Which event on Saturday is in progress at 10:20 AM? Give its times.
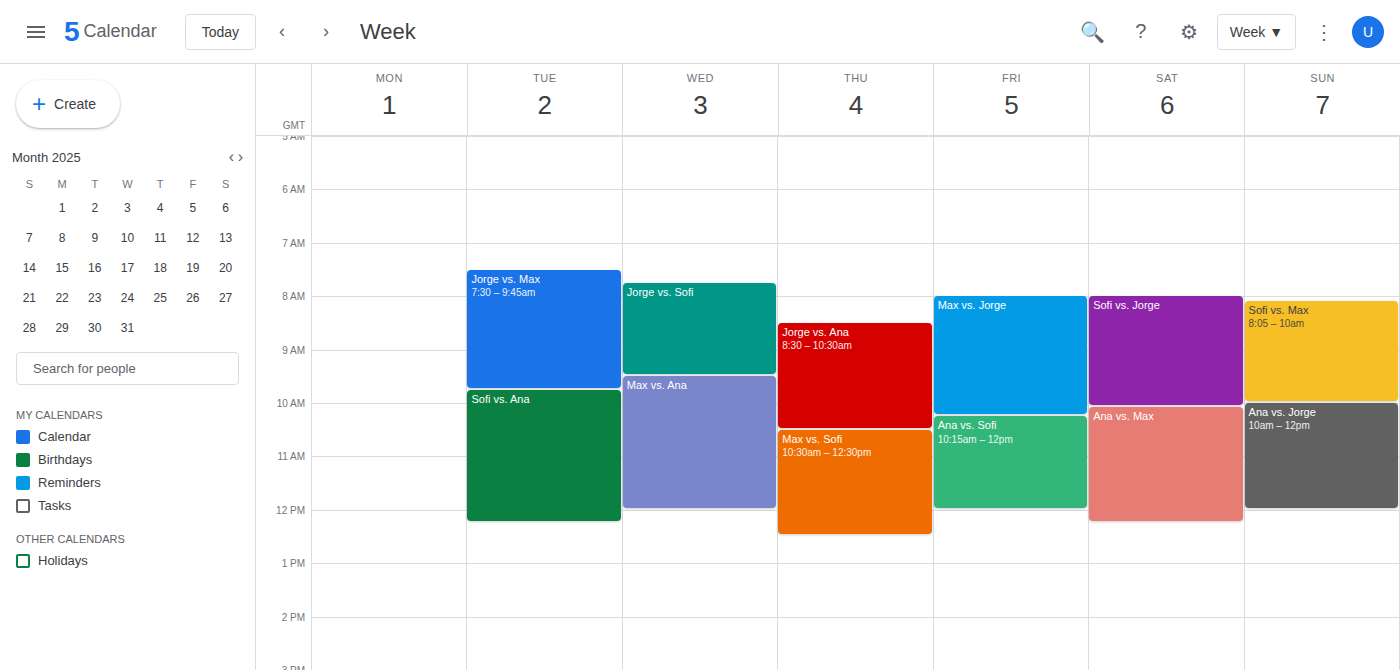
"Ana vs. Max", 10:05 AM to 12:15 PM